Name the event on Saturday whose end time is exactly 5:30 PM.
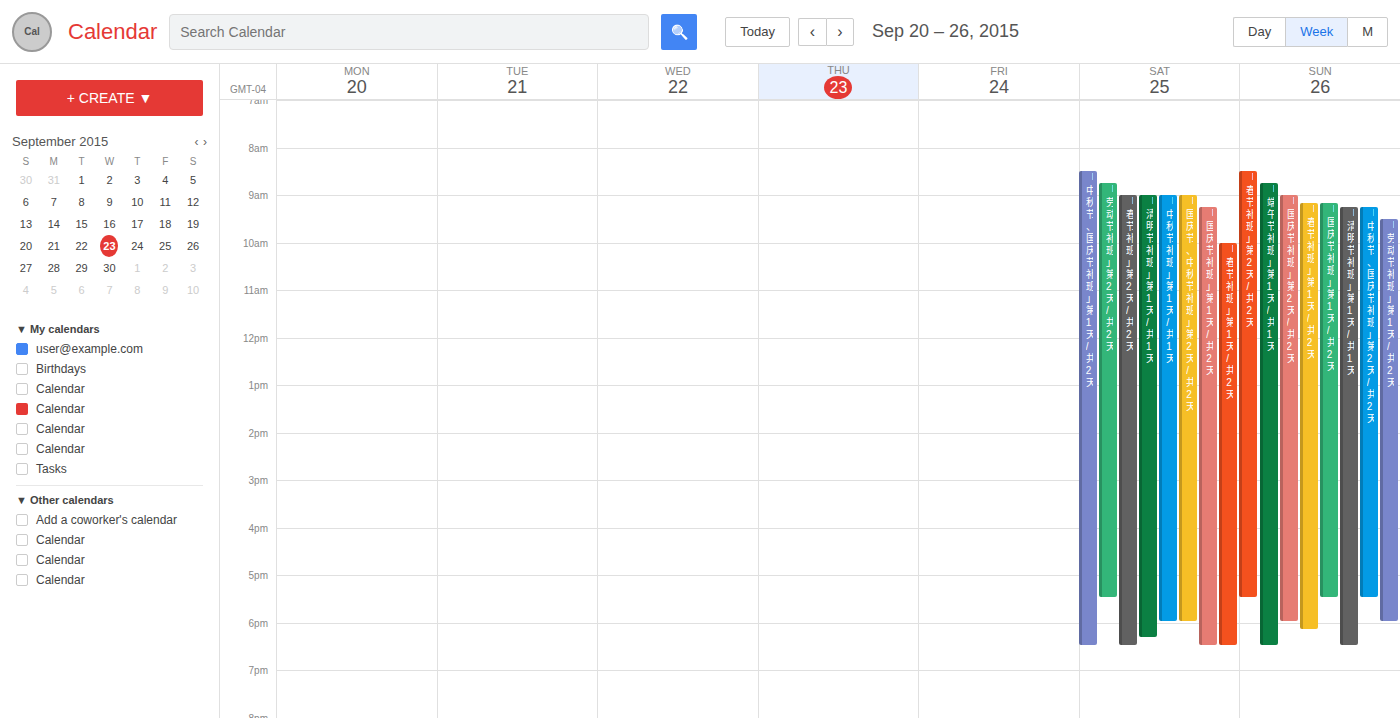
"「劳动节 补班」 第2天/共2天"